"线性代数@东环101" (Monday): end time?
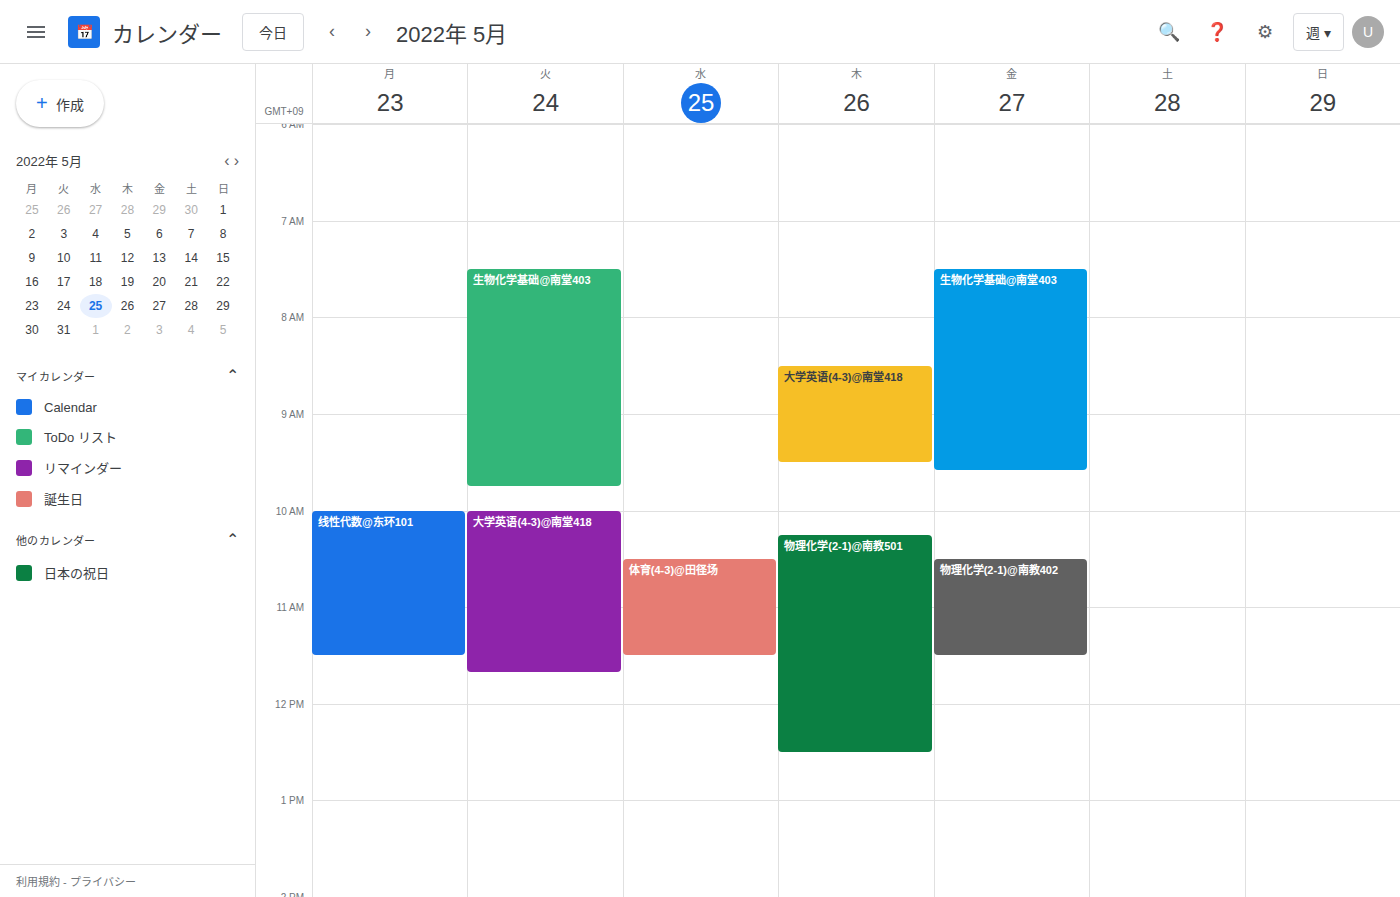
11:30 AM